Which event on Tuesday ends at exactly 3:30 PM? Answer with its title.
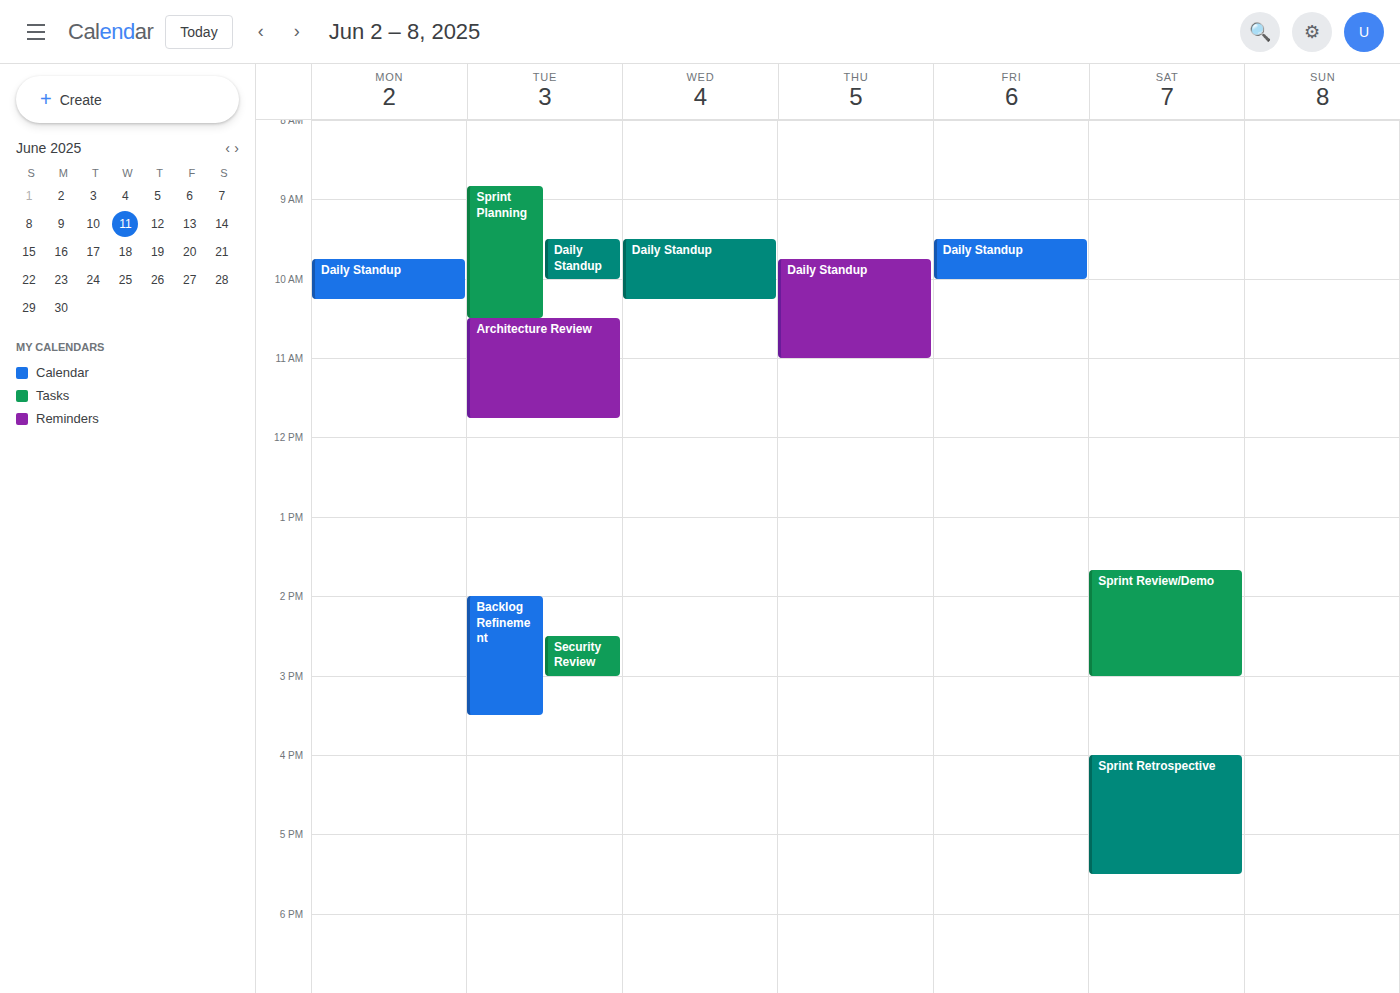
"Backlog Refinement"